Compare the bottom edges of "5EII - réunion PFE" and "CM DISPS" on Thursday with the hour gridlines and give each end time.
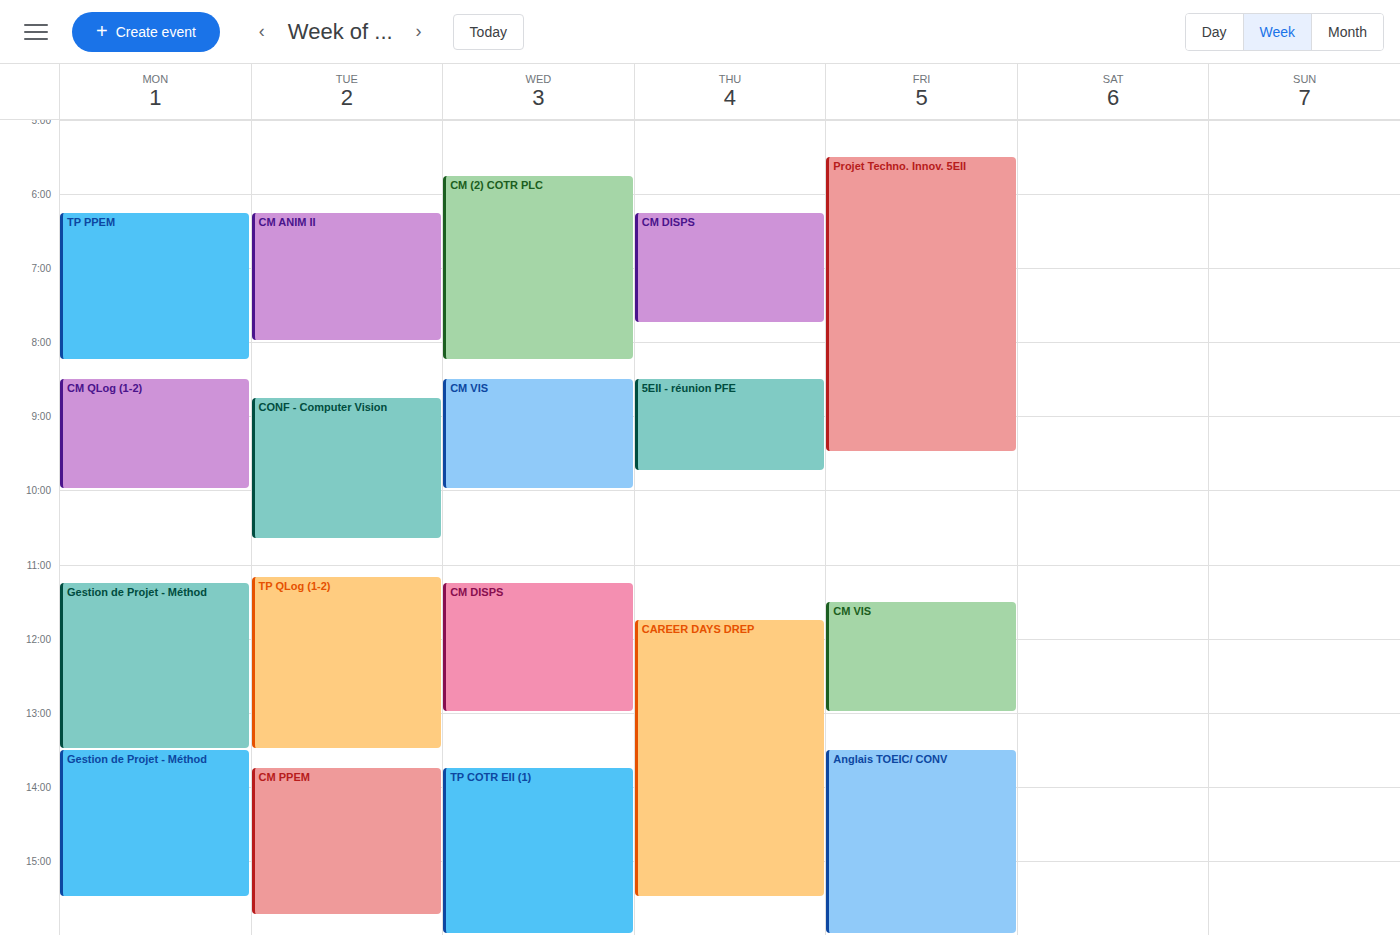
"5EII - réunion PFE": 9:45 AM, neither: three quarters of the way from the 9 AM line to the 10 AM line. "CM DISPS": 7:45 AM, neither: three quarters of the way from the 7 AM line to the 8 AM line.